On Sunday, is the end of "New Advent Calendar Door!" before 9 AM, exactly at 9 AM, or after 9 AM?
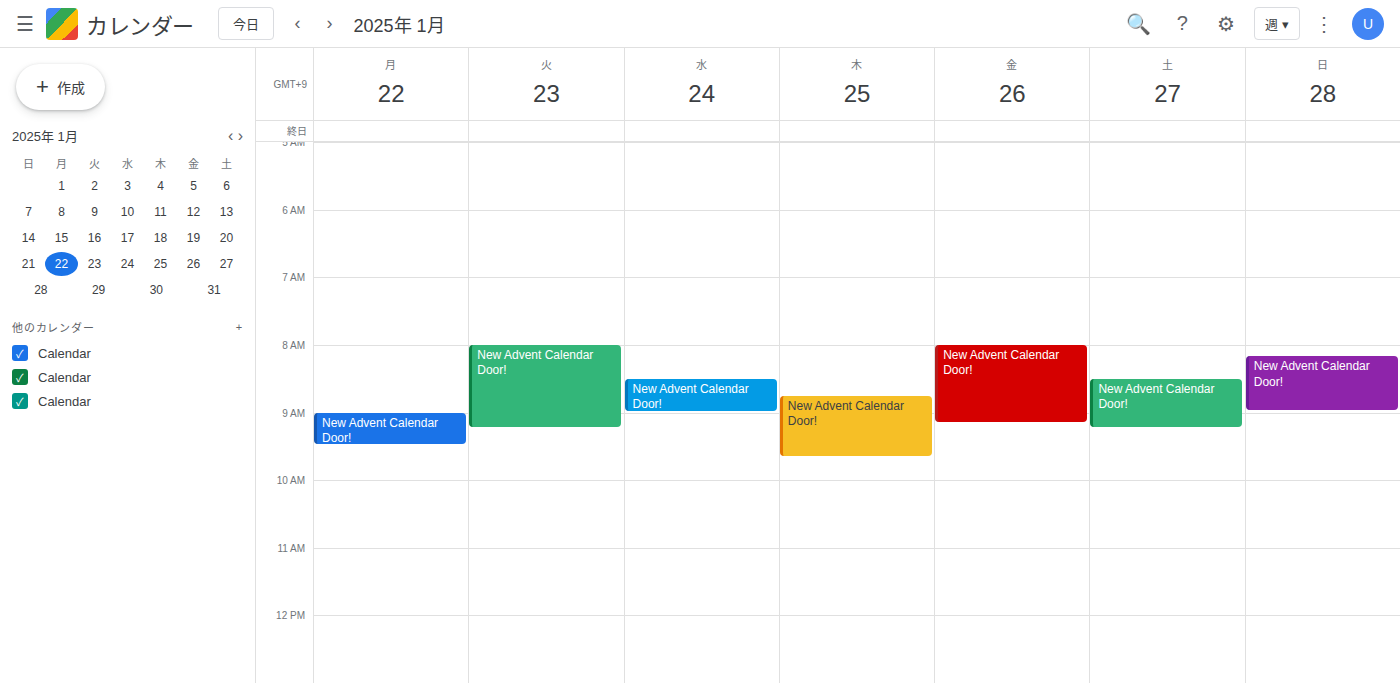
9:00 AM -- exactly at 9 AM, on the 9 AM line.